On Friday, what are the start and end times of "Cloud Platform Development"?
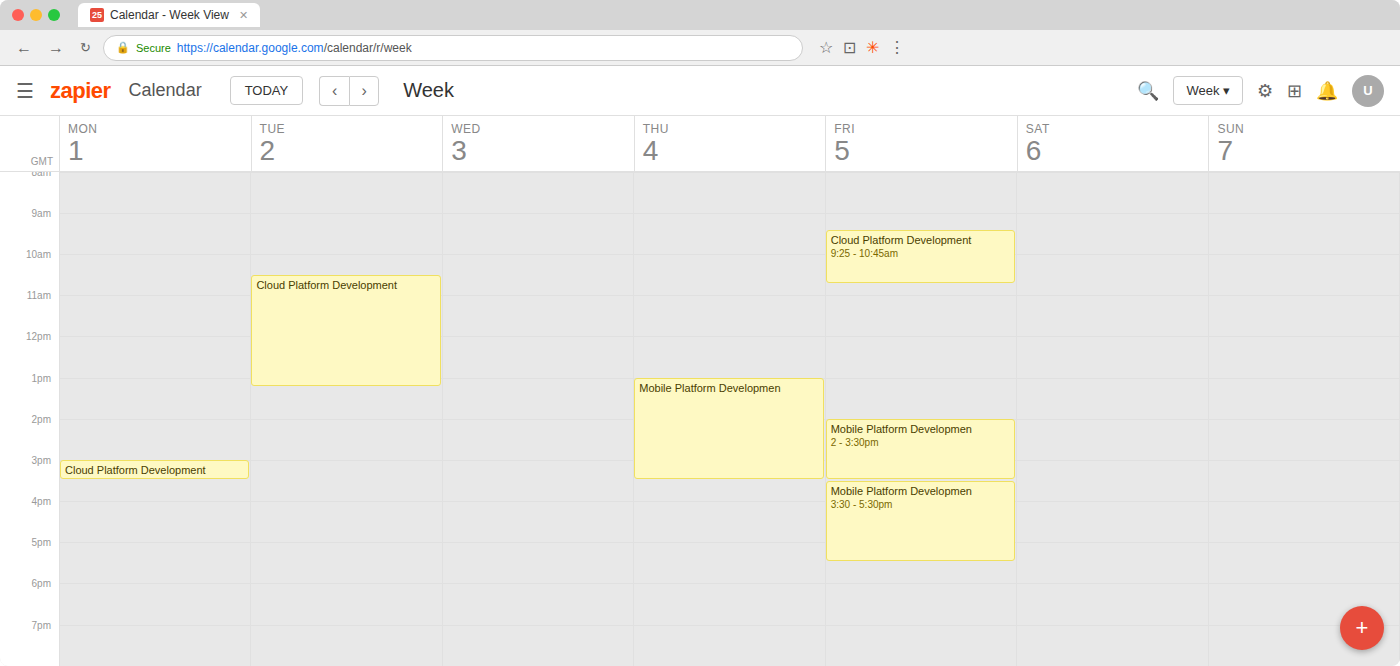
9:25 AM to 10:45 AM